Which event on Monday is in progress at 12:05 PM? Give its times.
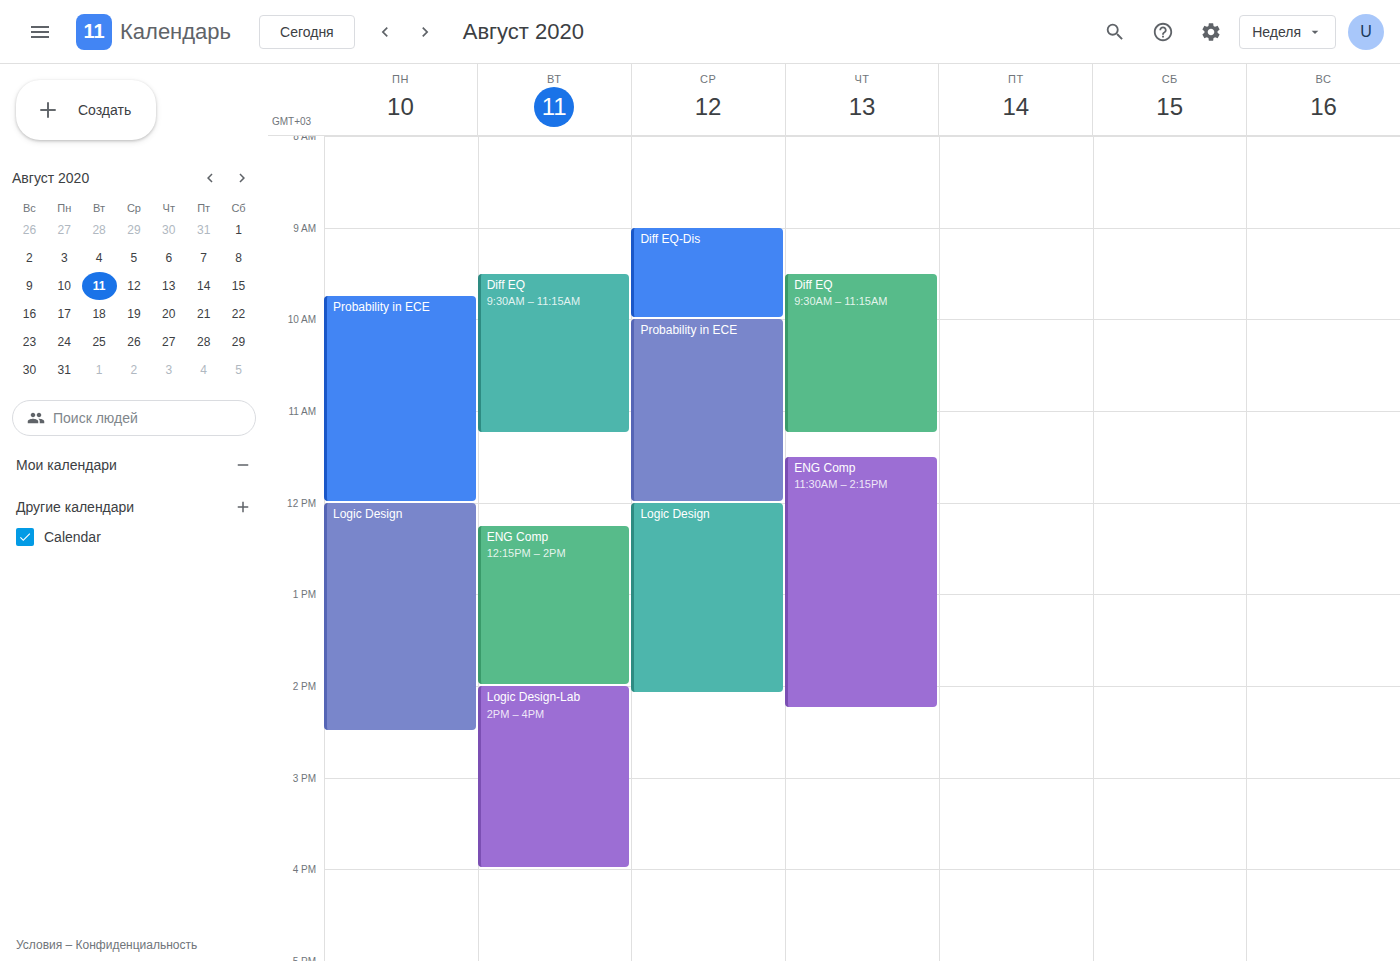
"Logic Design", 12:00 PM to 2:30 PM